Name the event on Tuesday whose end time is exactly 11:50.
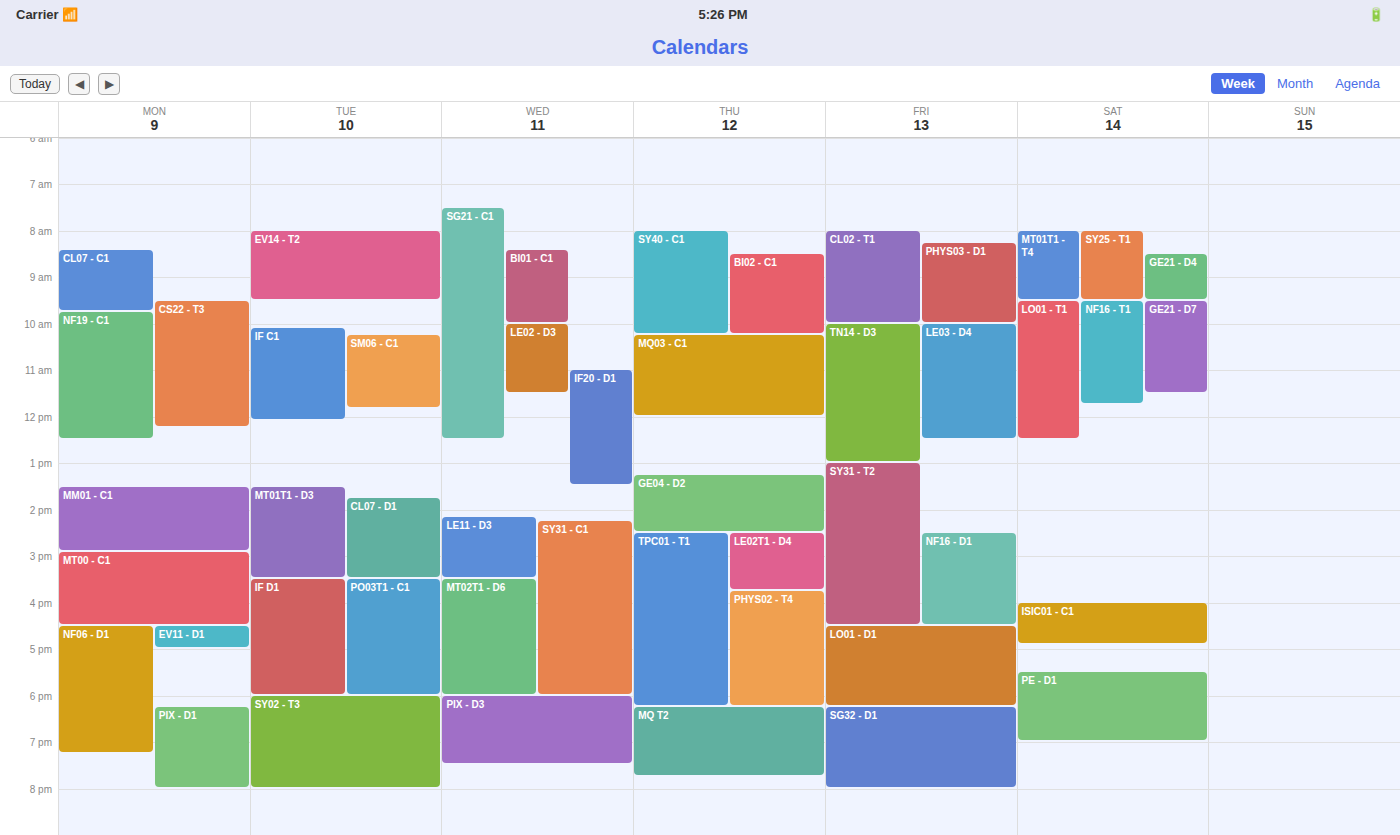
"SM06 - C1"